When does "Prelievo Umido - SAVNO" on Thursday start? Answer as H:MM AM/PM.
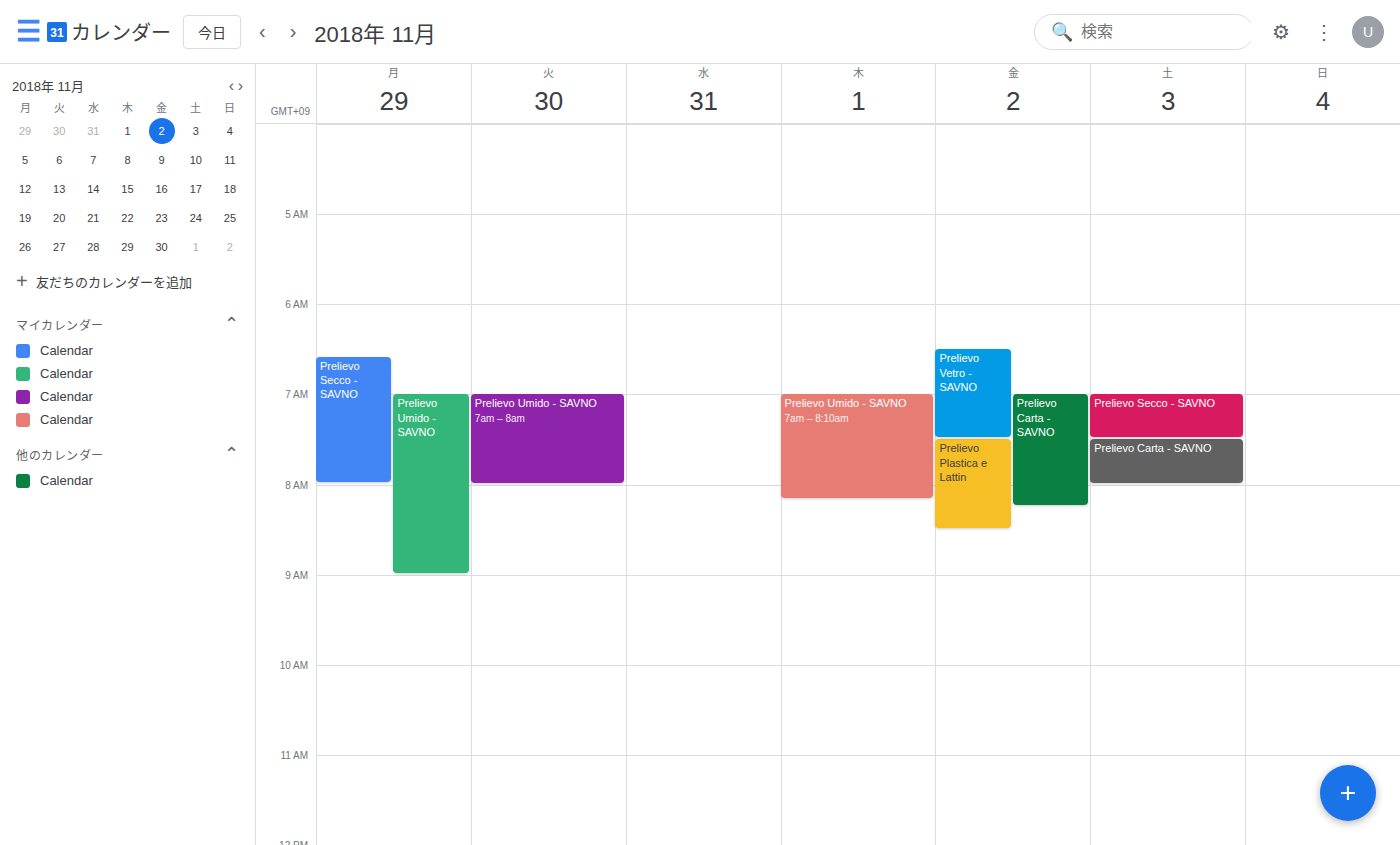
7:00 AM